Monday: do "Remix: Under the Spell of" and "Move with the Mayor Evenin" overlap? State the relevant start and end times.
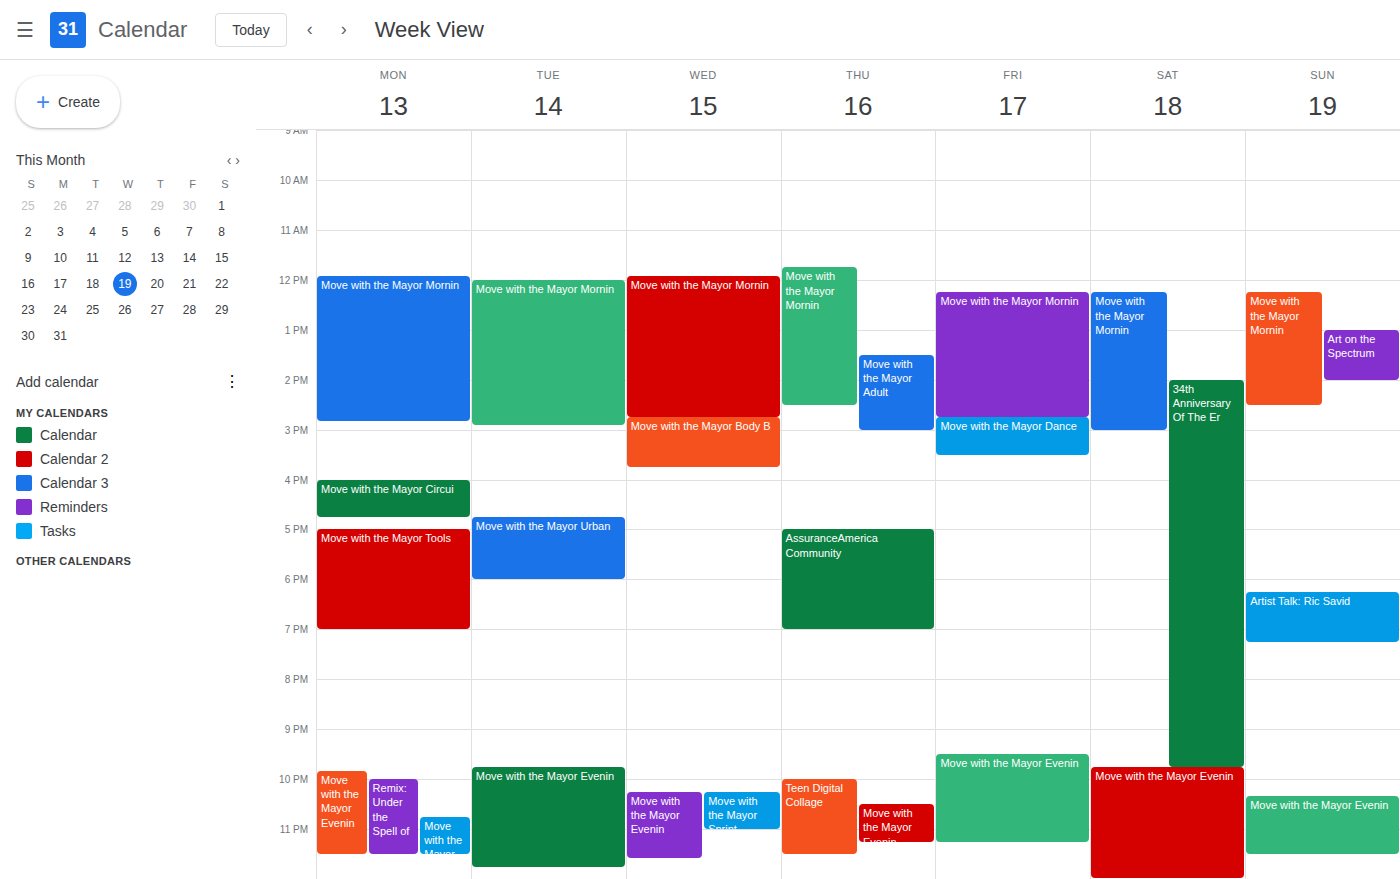
"Remix: Under the Spell of" starts at 10:00 PM, before "Move with the Mayor Evenin" ends at 11:30 PM -- they overlap.